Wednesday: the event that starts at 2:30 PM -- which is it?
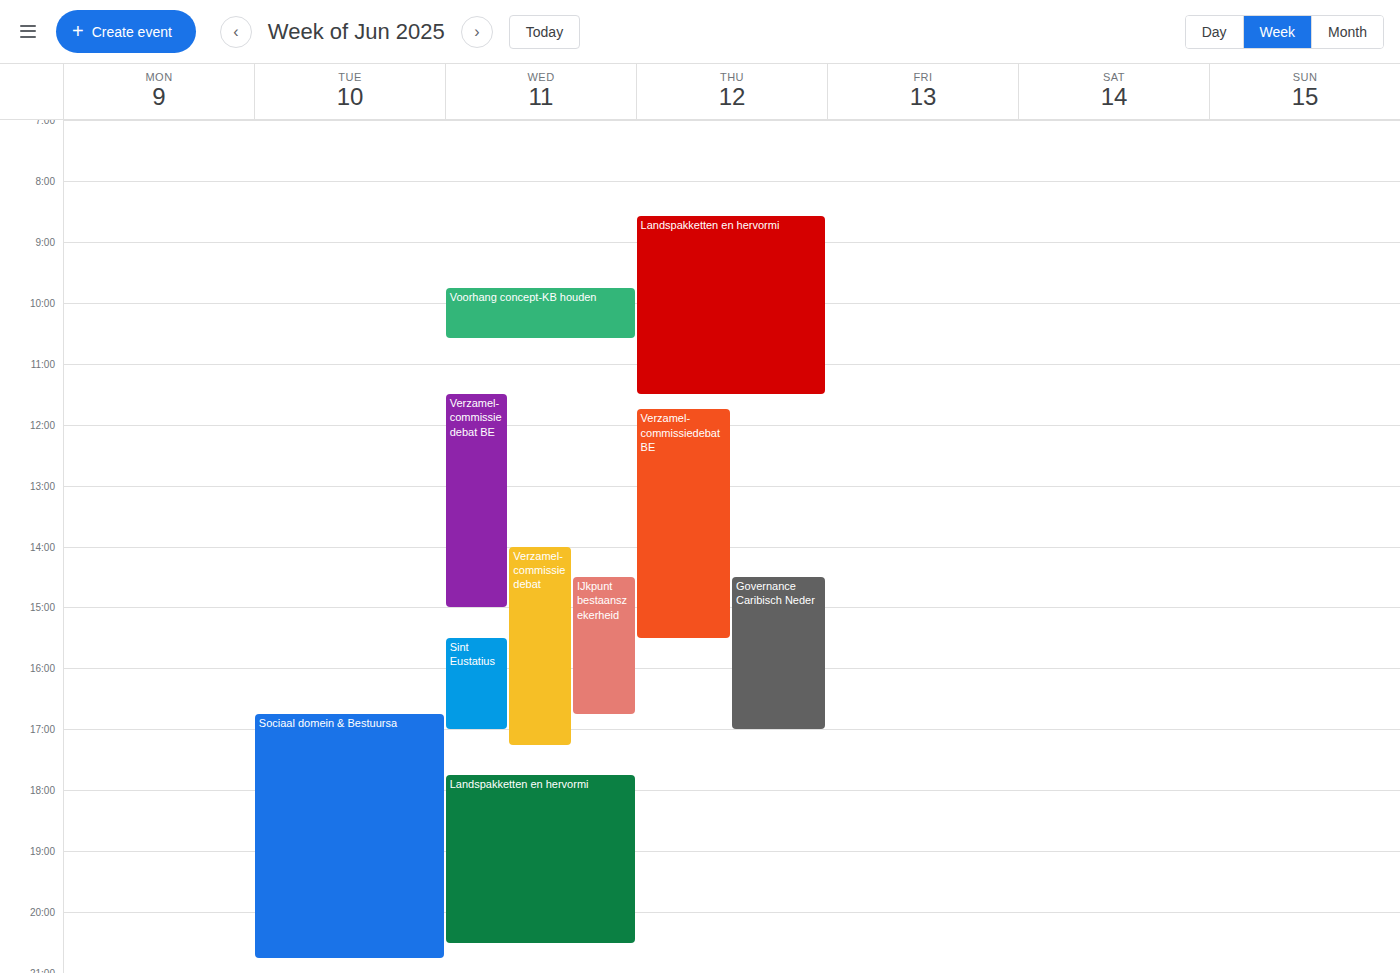
"IJkpunt bestaanszekerheid"